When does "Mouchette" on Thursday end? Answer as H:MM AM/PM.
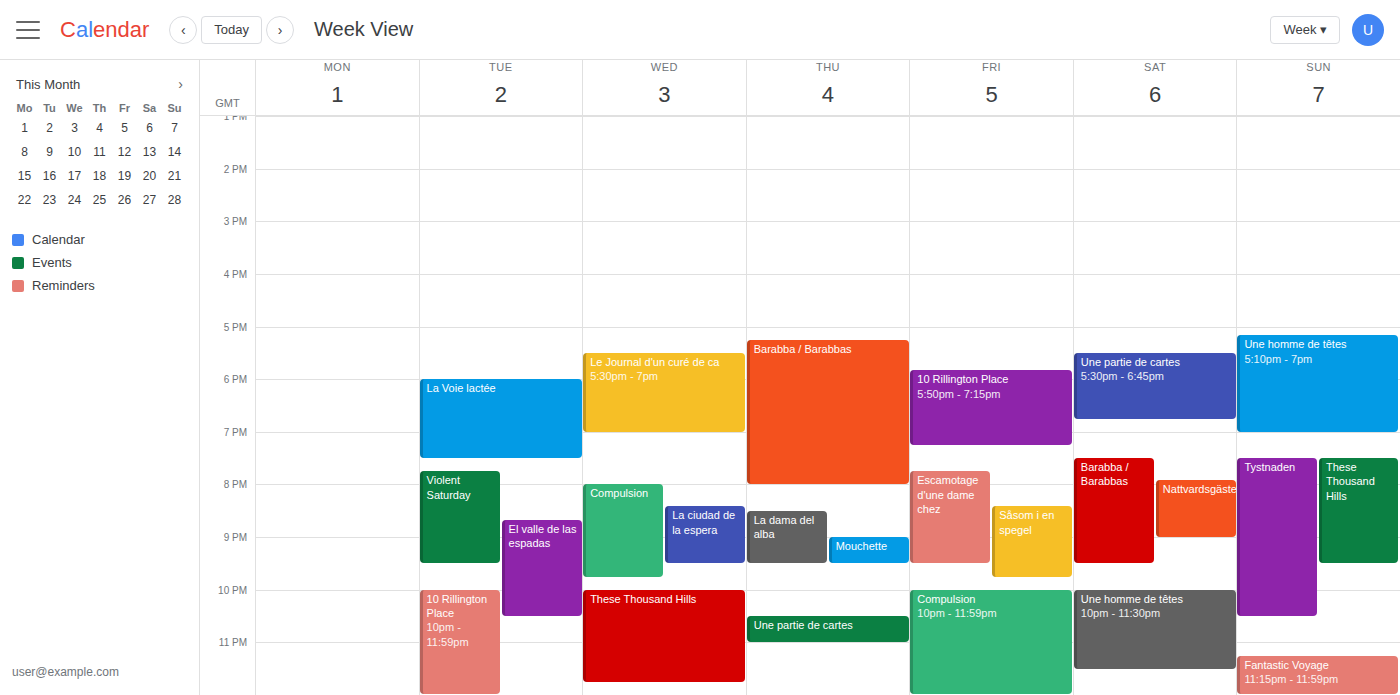
9:30 PM